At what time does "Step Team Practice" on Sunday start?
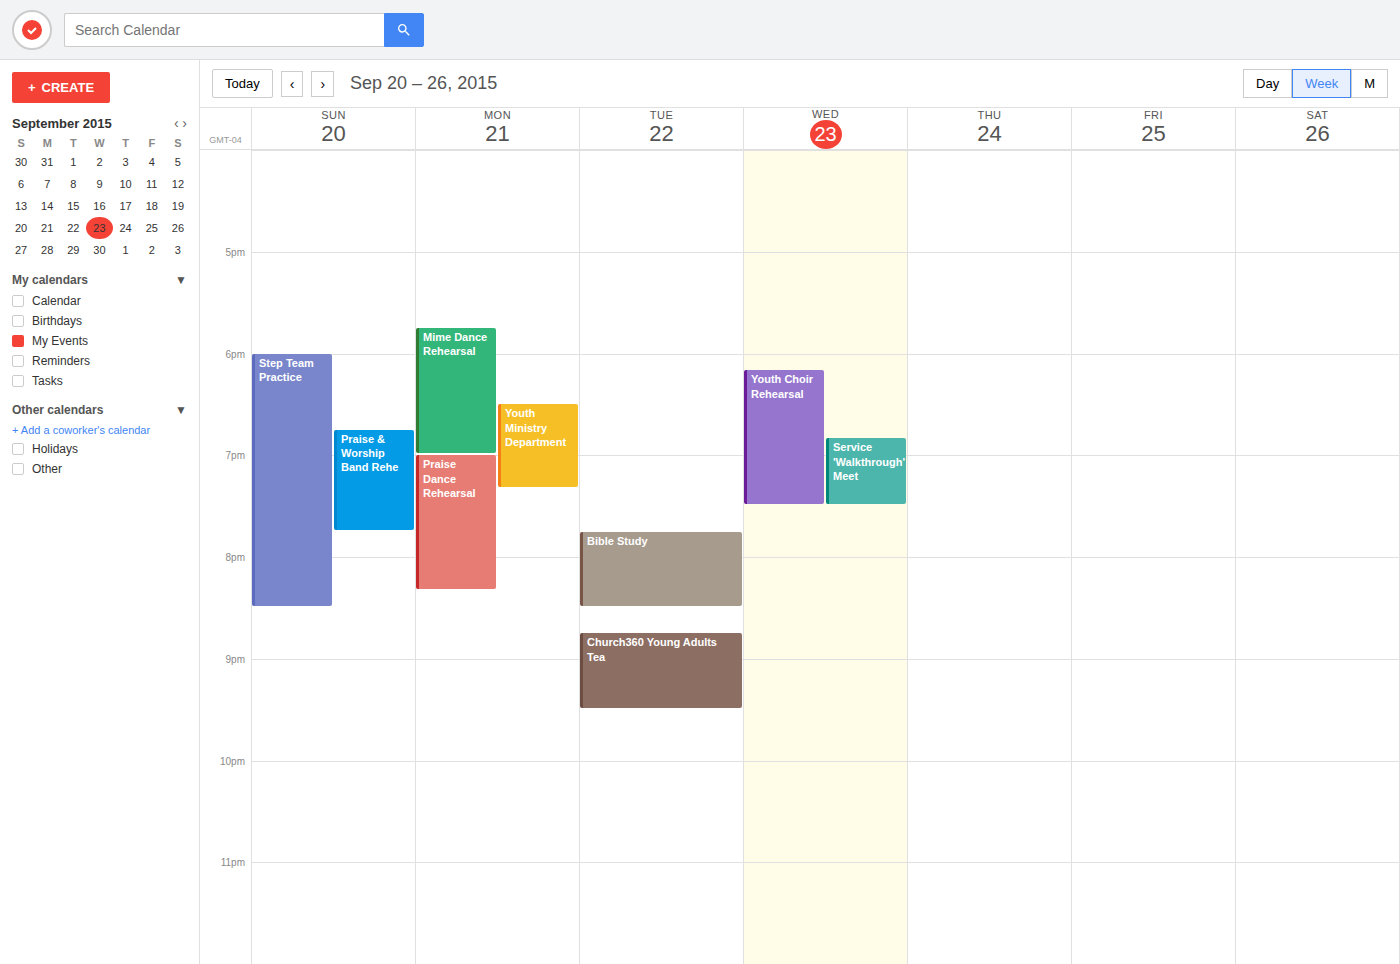
18:00